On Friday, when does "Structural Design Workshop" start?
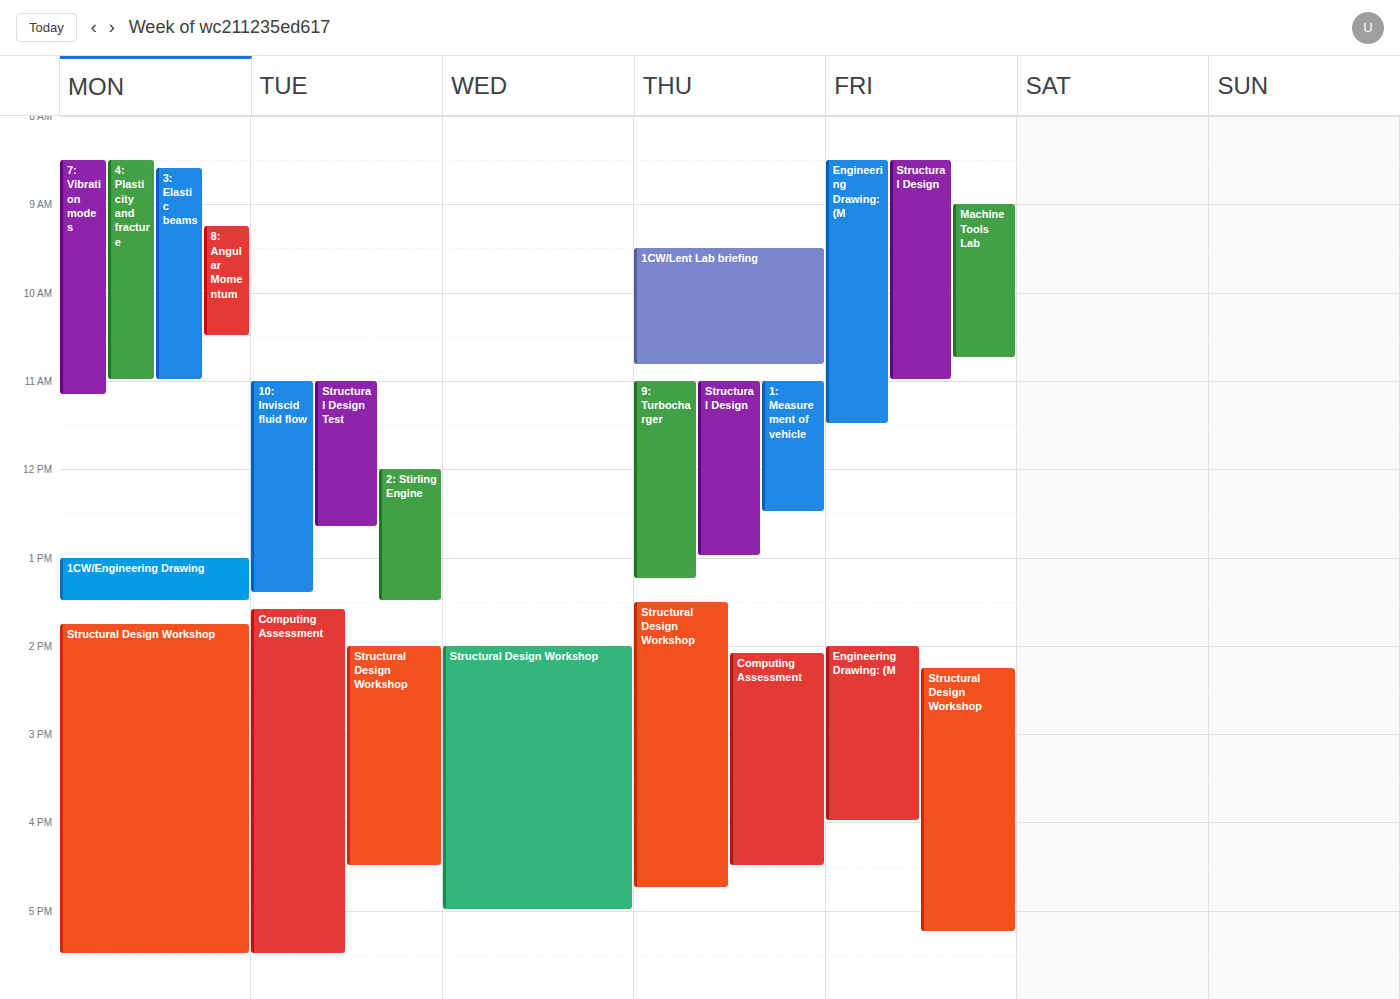
2:15 PM